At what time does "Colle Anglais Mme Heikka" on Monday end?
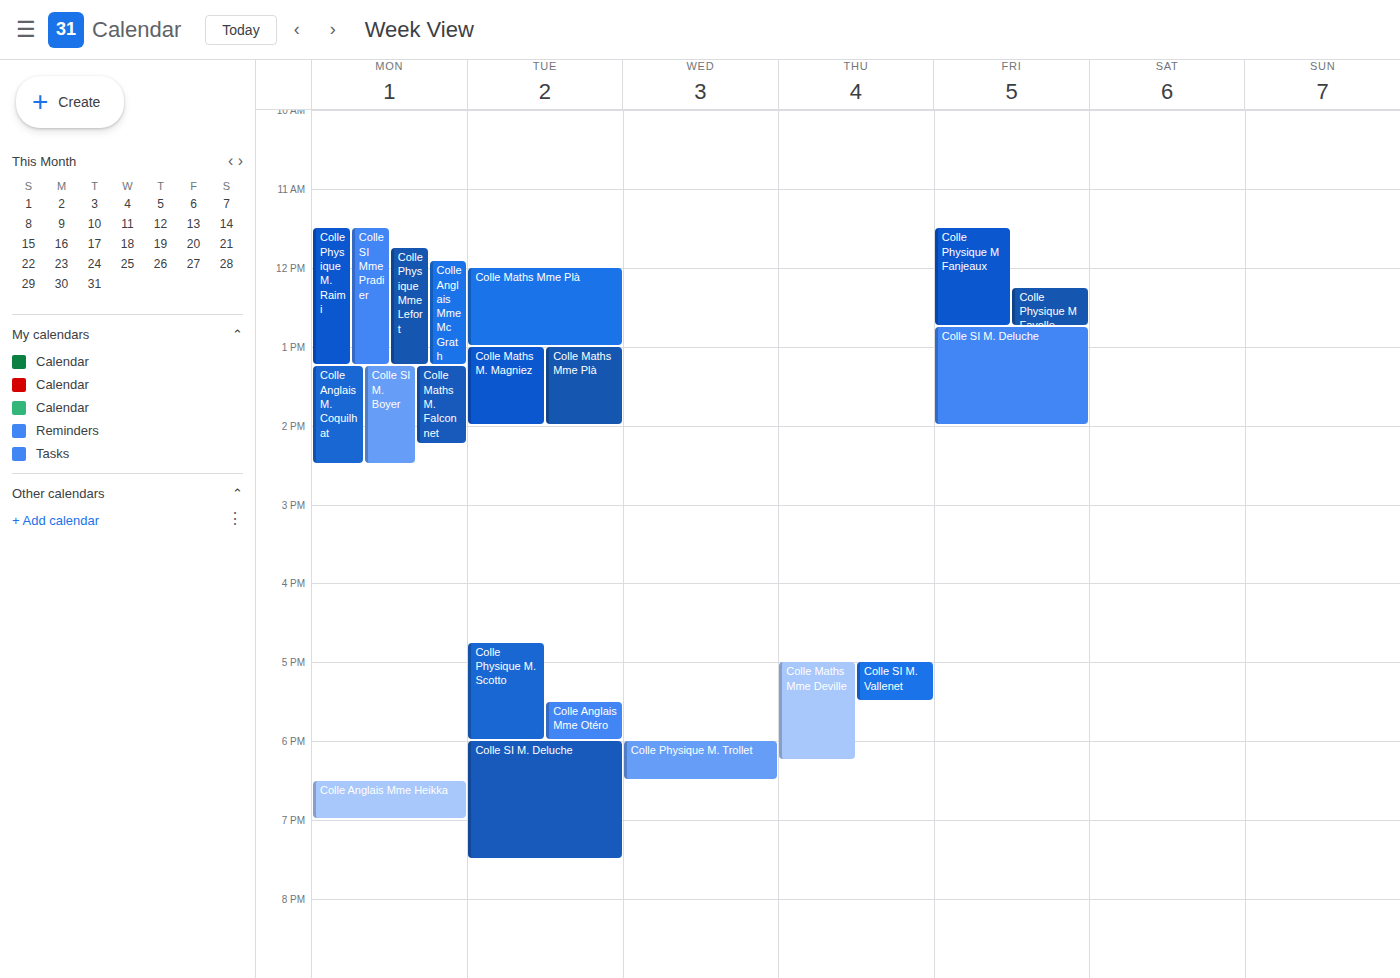
7:00 PM